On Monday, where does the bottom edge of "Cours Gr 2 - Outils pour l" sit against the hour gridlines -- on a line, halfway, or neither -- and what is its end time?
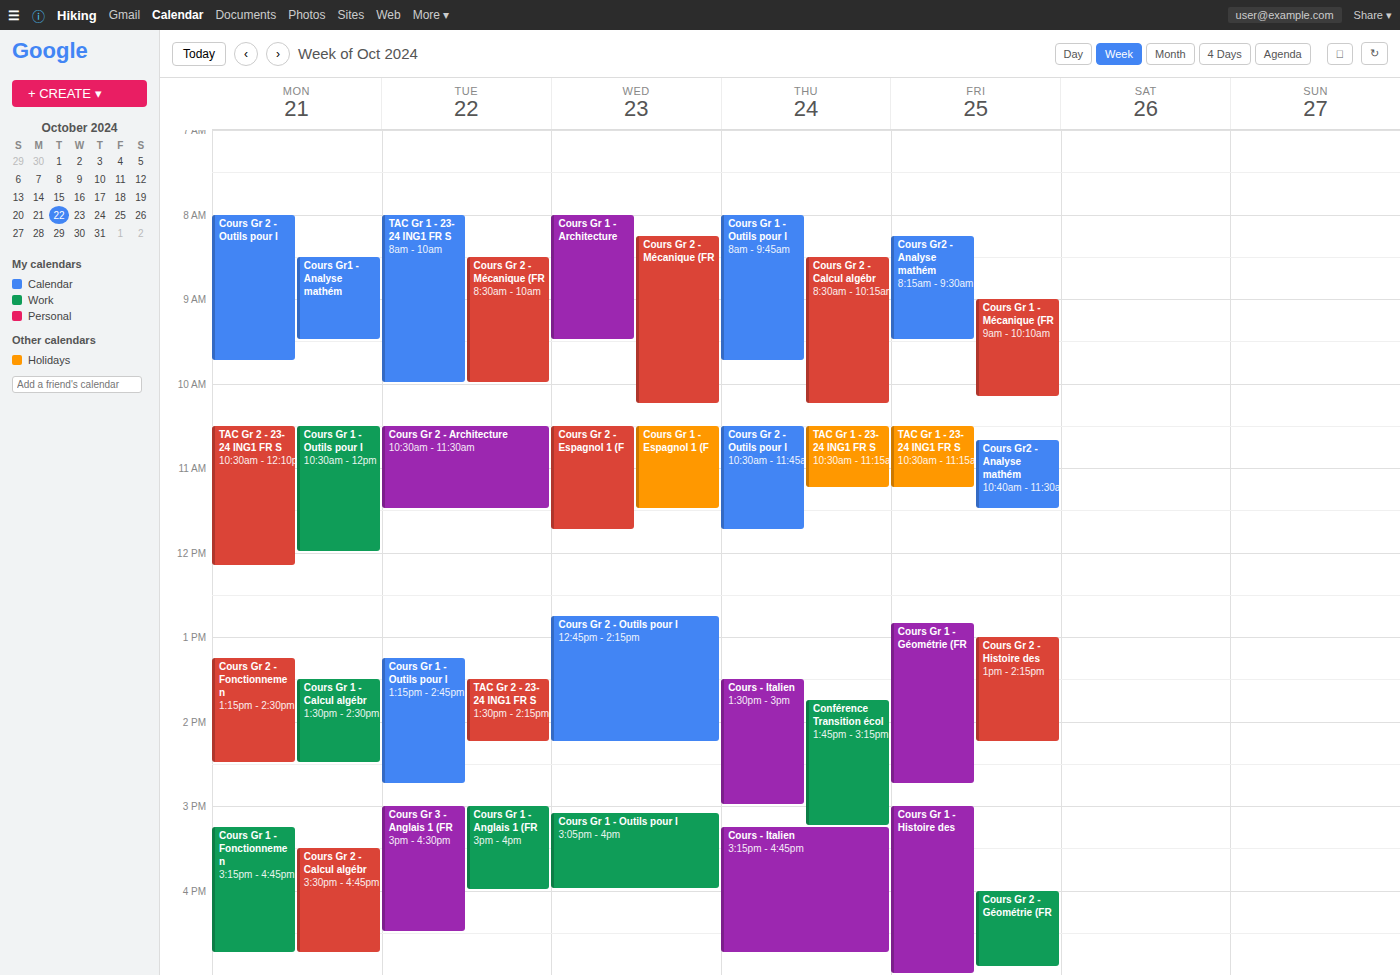
09:45 -- neither: three quarters of the way from the 09:00 line to the 10:00 line.